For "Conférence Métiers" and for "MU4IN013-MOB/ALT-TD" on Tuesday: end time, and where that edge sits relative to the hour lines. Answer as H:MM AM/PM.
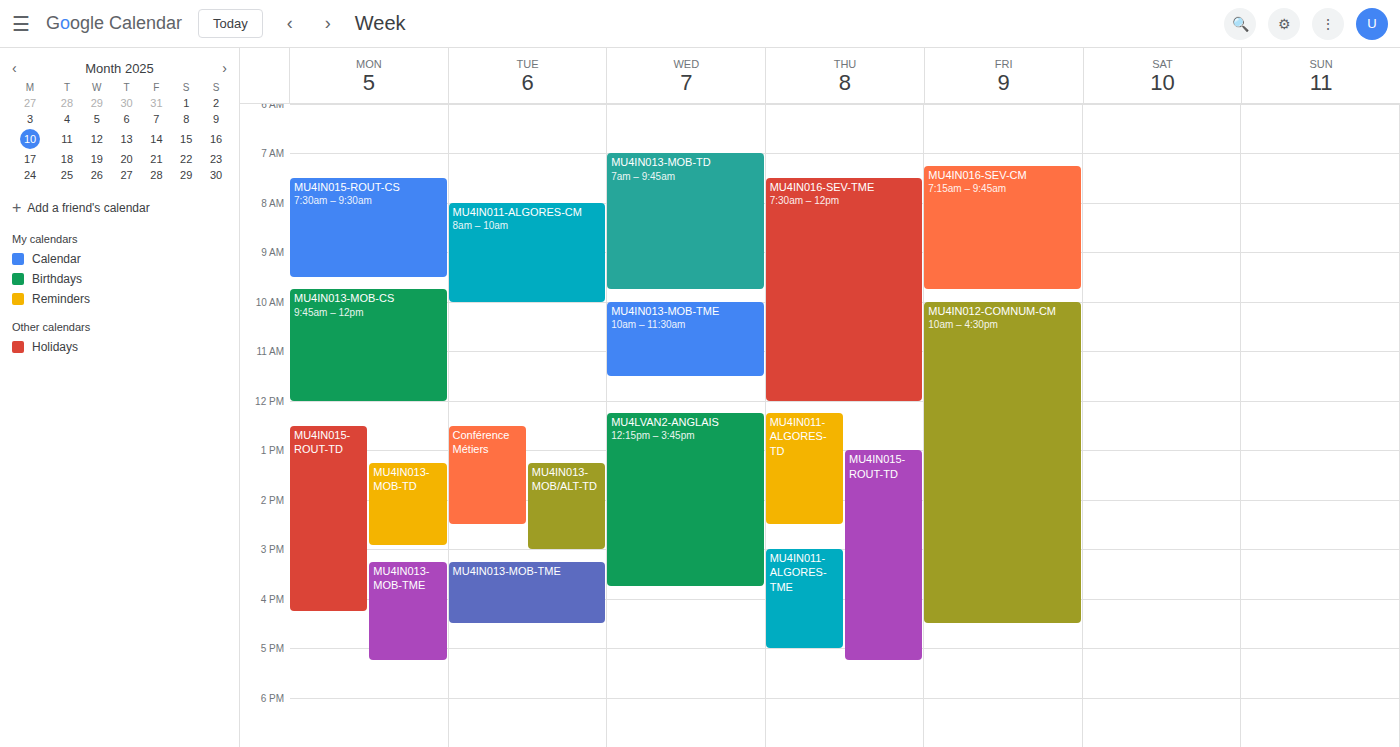
"Conférence Métiers": 2:30 PM, halfway between the 2 PM and 3 PM lines. "MU4IN013-MOB/ALT-TD": 3:00 PM, exactly on the 3 PM line.